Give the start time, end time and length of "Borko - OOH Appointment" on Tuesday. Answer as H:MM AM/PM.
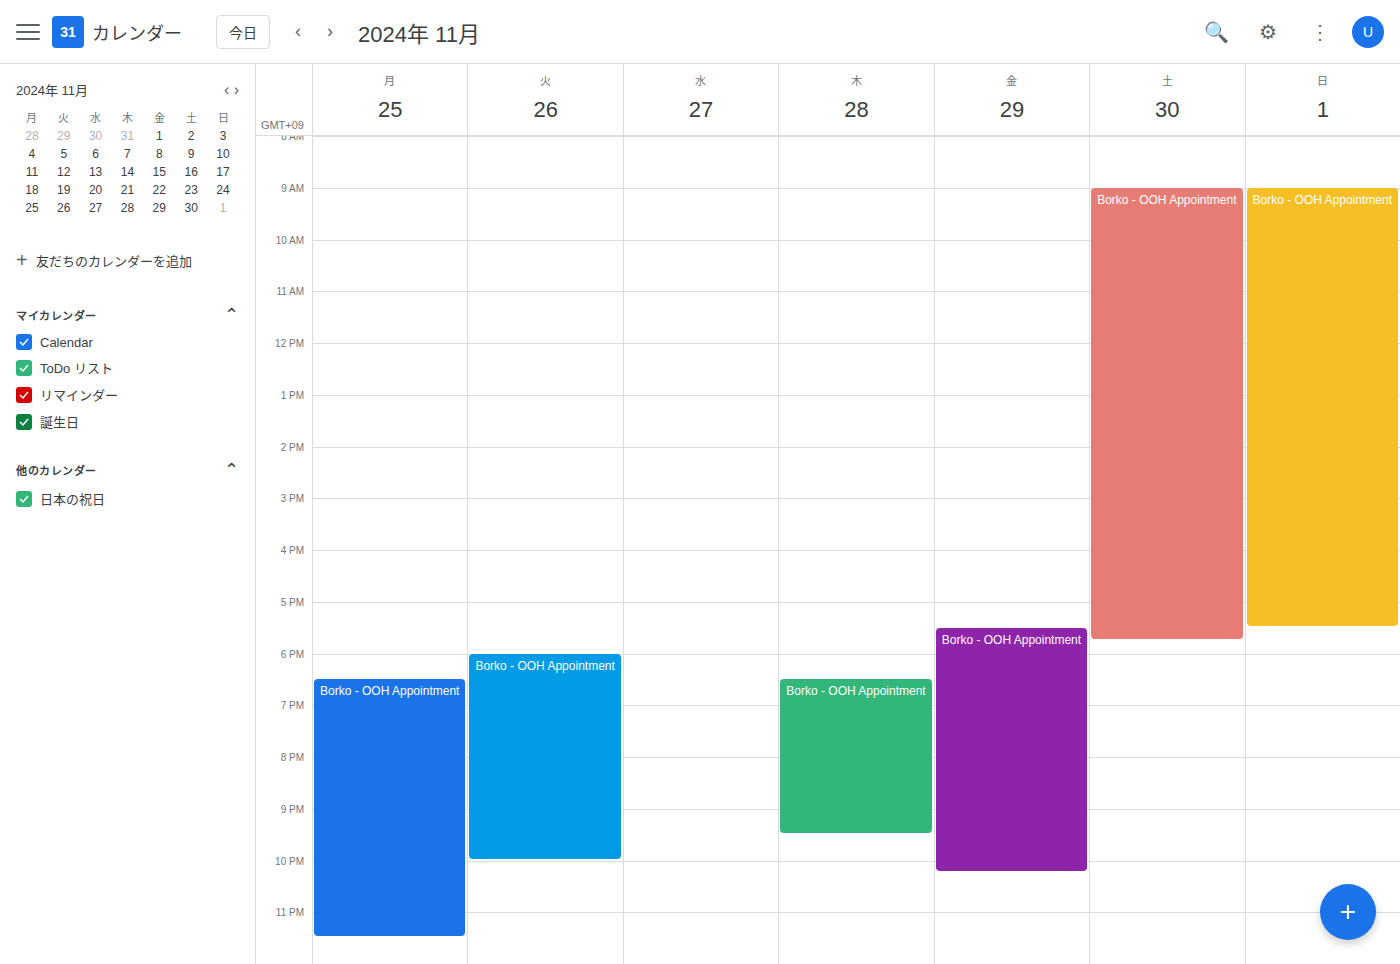
6:00 PM to 10:00 PM, 4 hours